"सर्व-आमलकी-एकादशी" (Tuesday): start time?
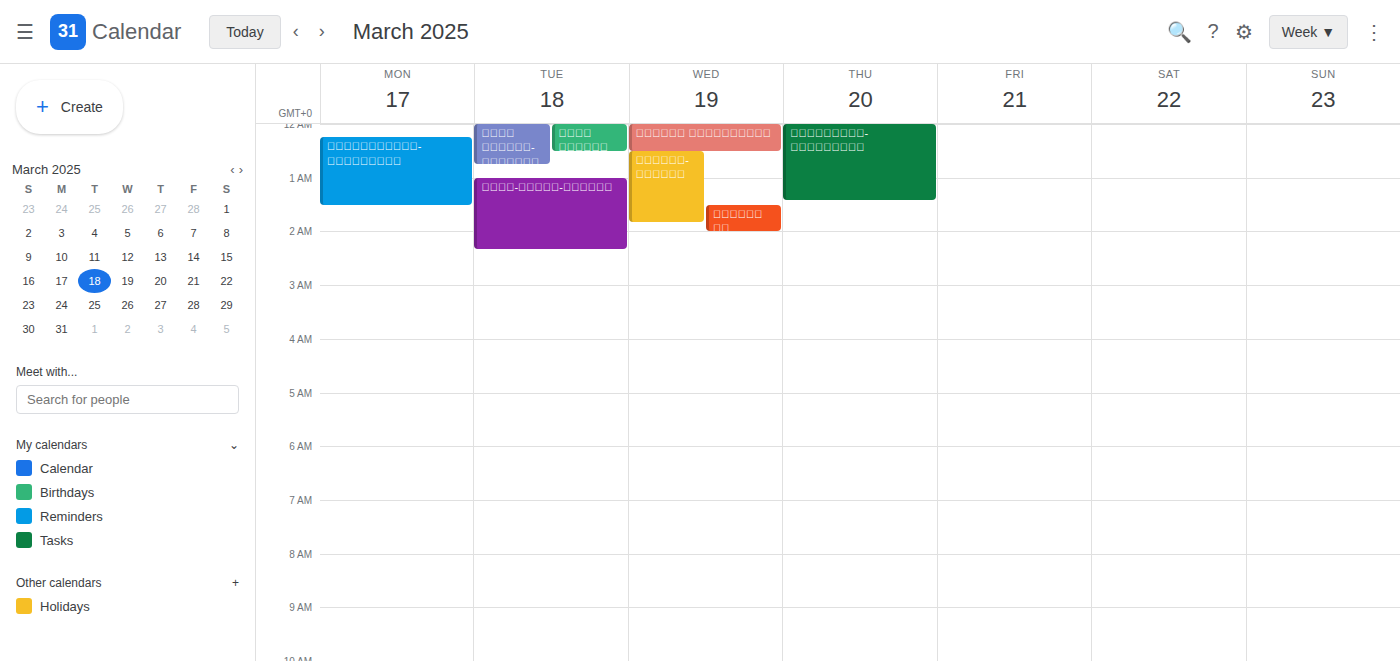
1:00 AM